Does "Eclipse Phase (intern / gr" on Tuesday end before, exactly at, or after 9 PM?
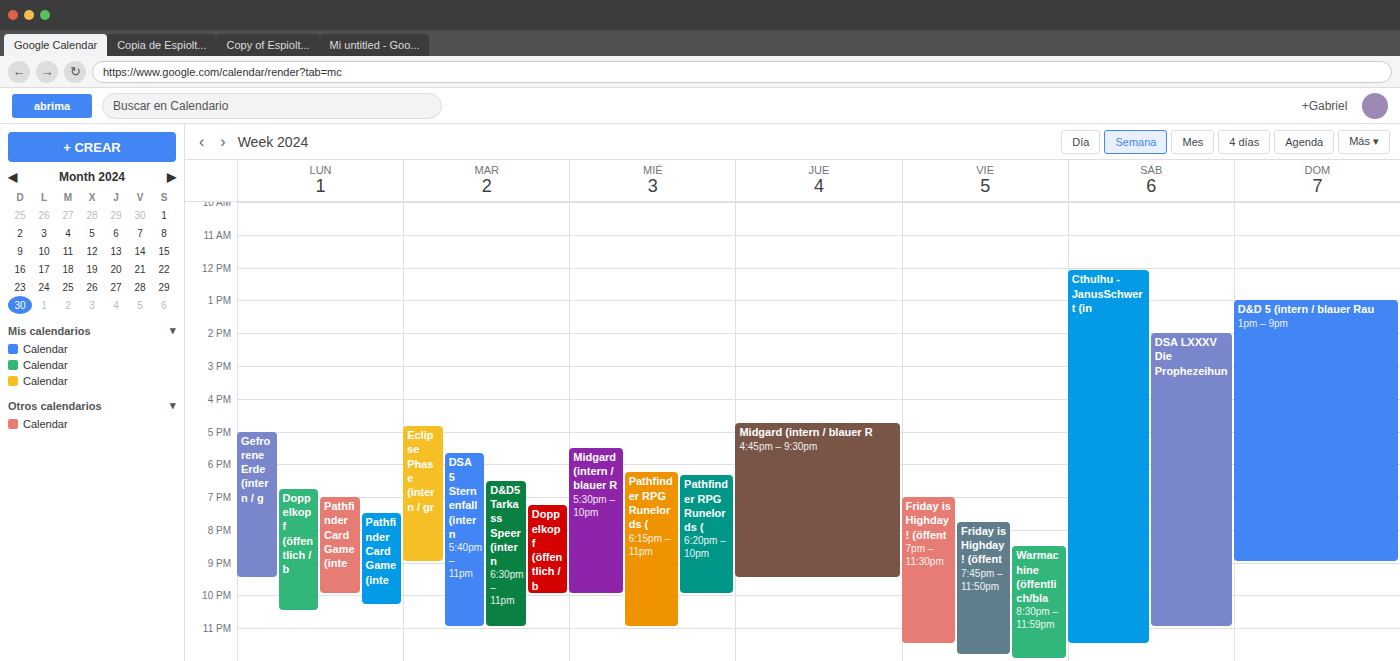
9:00 PM -- exactly at 9 PM, on the 9 PM line.